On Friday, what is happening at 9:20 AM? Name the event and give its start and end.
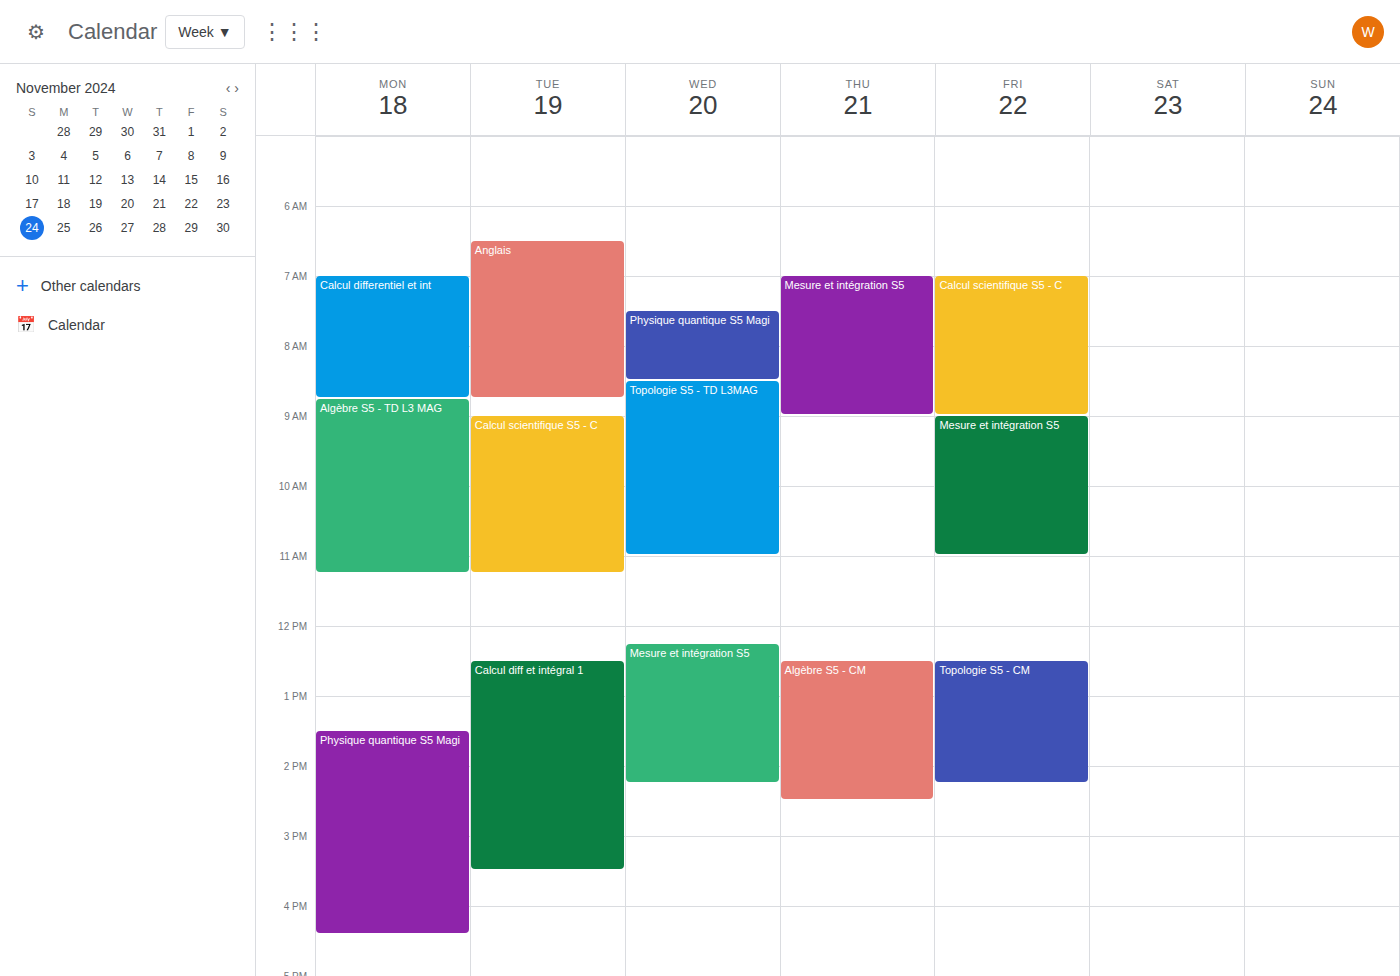
"Mesure et intégration S5", 9:00 AM to 11:00 AM